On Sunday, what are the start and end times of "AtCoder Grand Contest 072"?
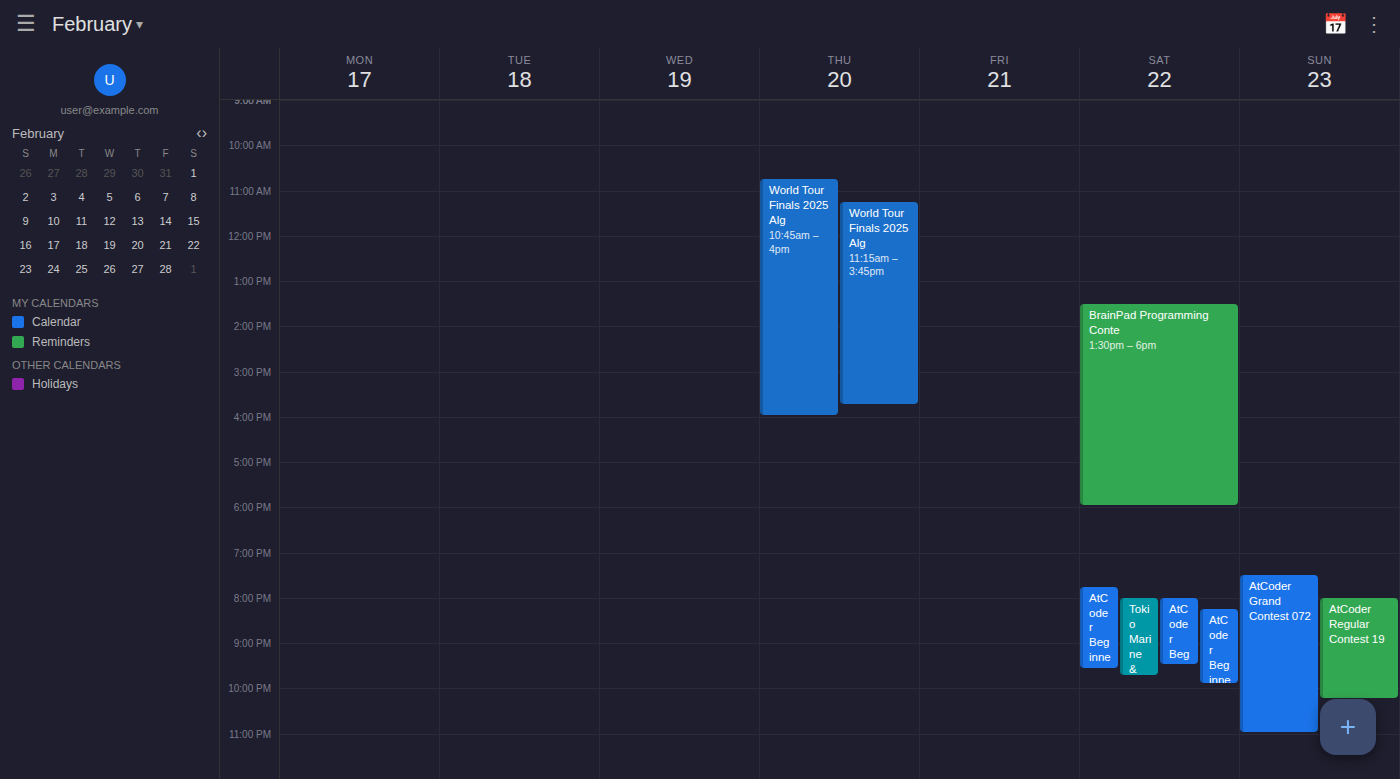
7:30 PM to 11:00 PM